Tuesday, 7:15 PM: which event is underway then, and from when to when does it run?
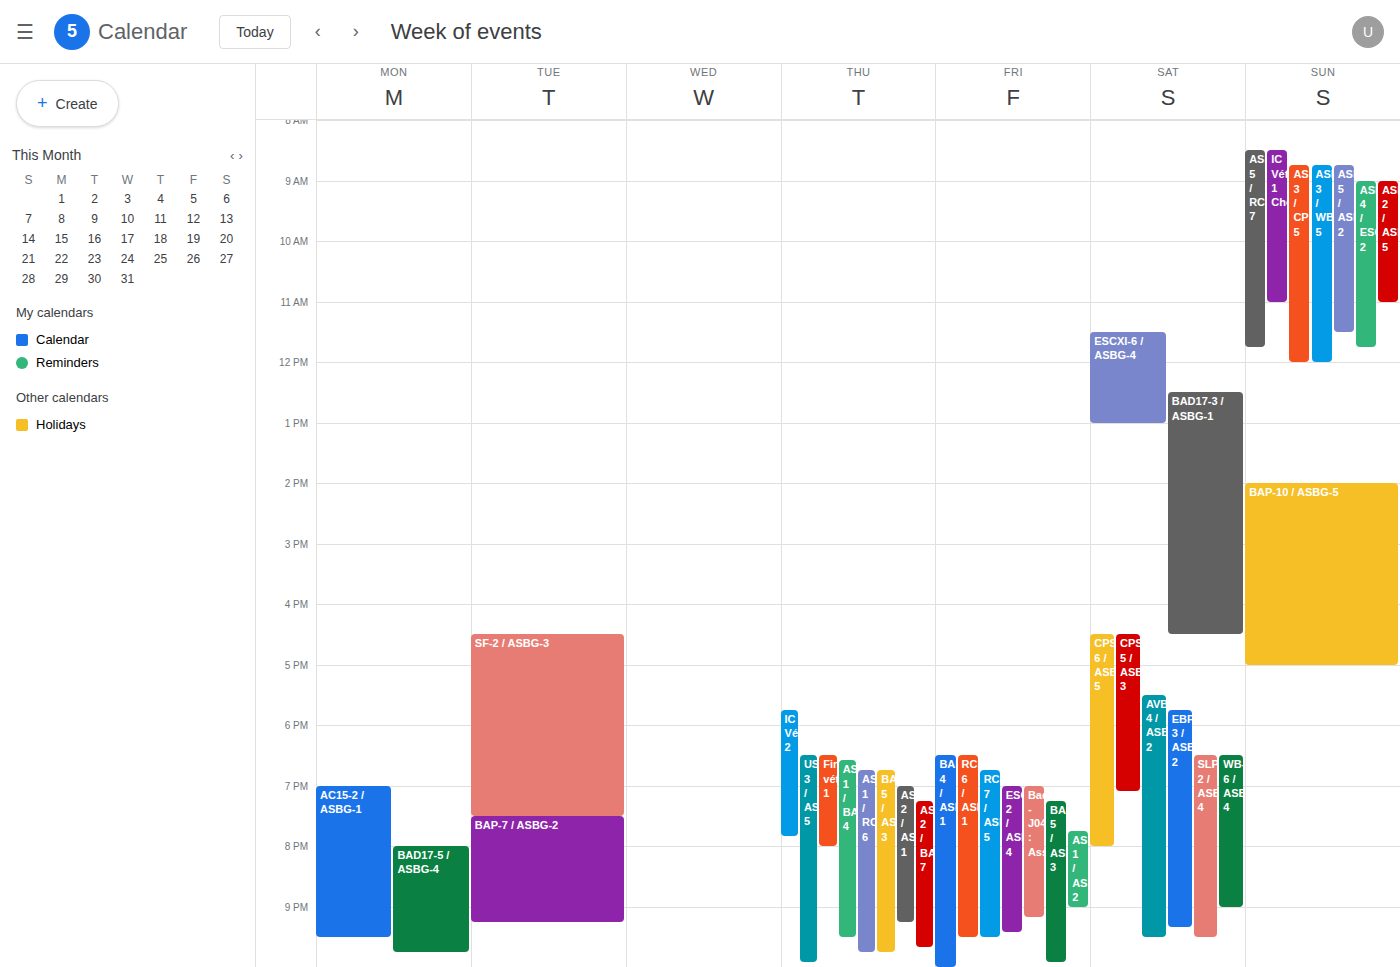
"SF-2 / ASBG-3", 4:30 PM to 7:30 PM